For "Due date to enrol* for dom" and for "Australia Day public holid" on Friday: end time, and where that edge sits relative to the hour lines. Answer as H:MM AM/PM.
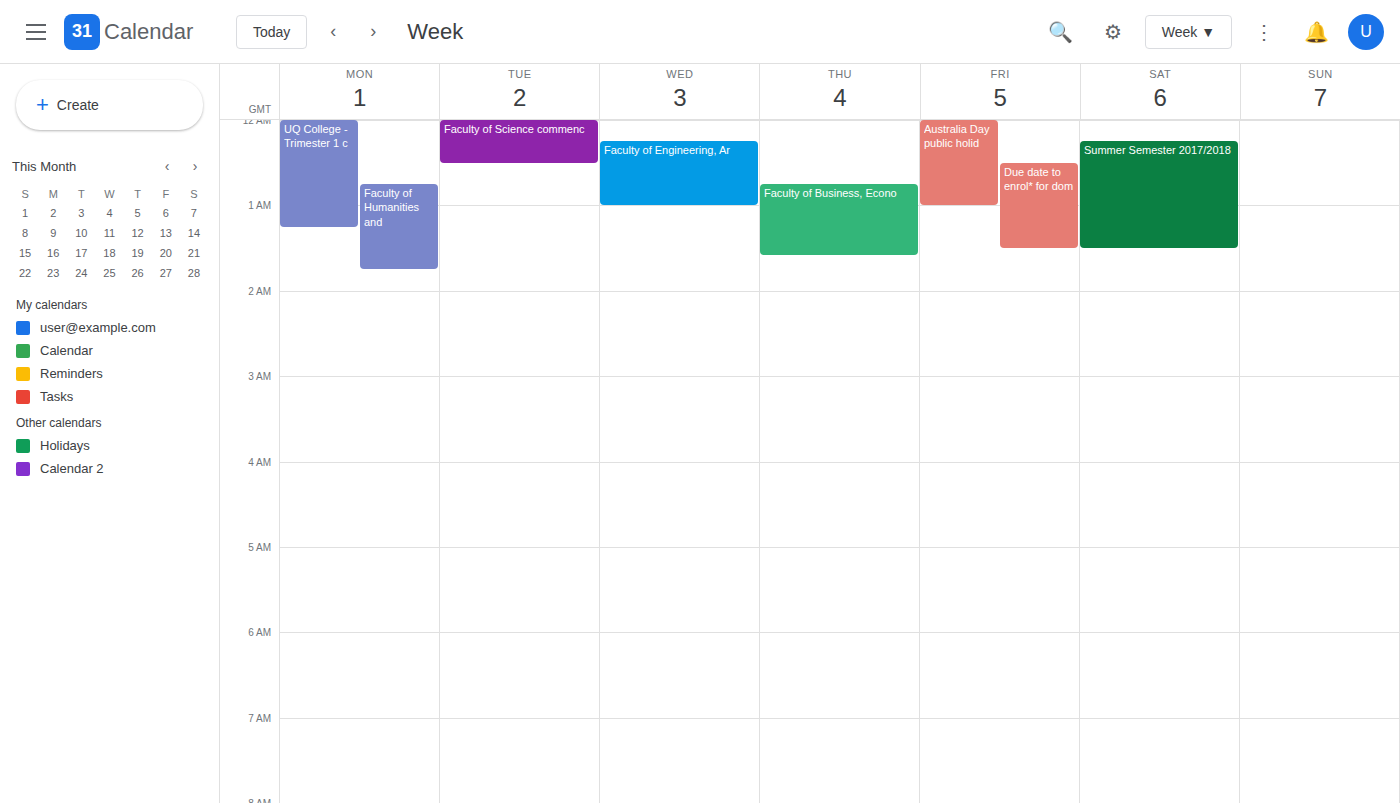
"Due date to enrol* for dom": 1:30 AM, halfway between the 1 AM and 2 AM lines. "Australia Day public holid": 1:00 AM, exactly on the 1 AM line.